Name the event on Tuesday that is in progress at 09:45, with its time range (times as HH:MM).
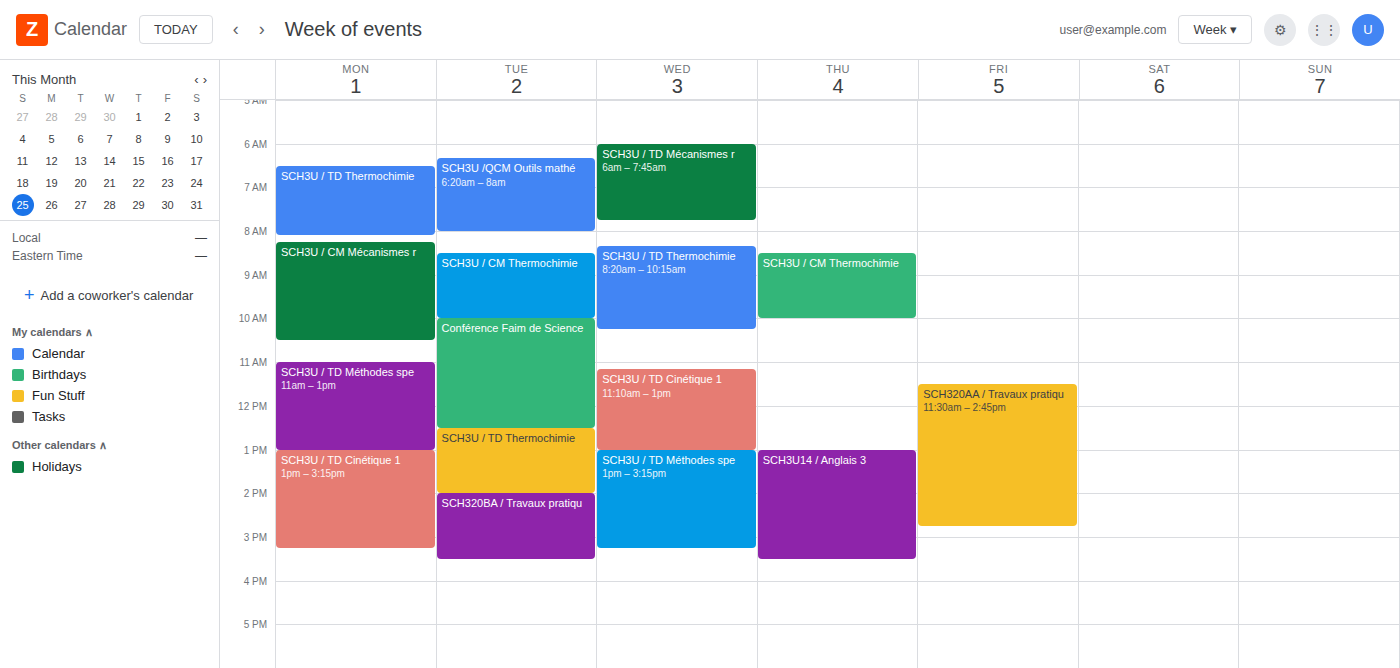
"SCH3U / CM Thermochimie", 08:30 to 10:00